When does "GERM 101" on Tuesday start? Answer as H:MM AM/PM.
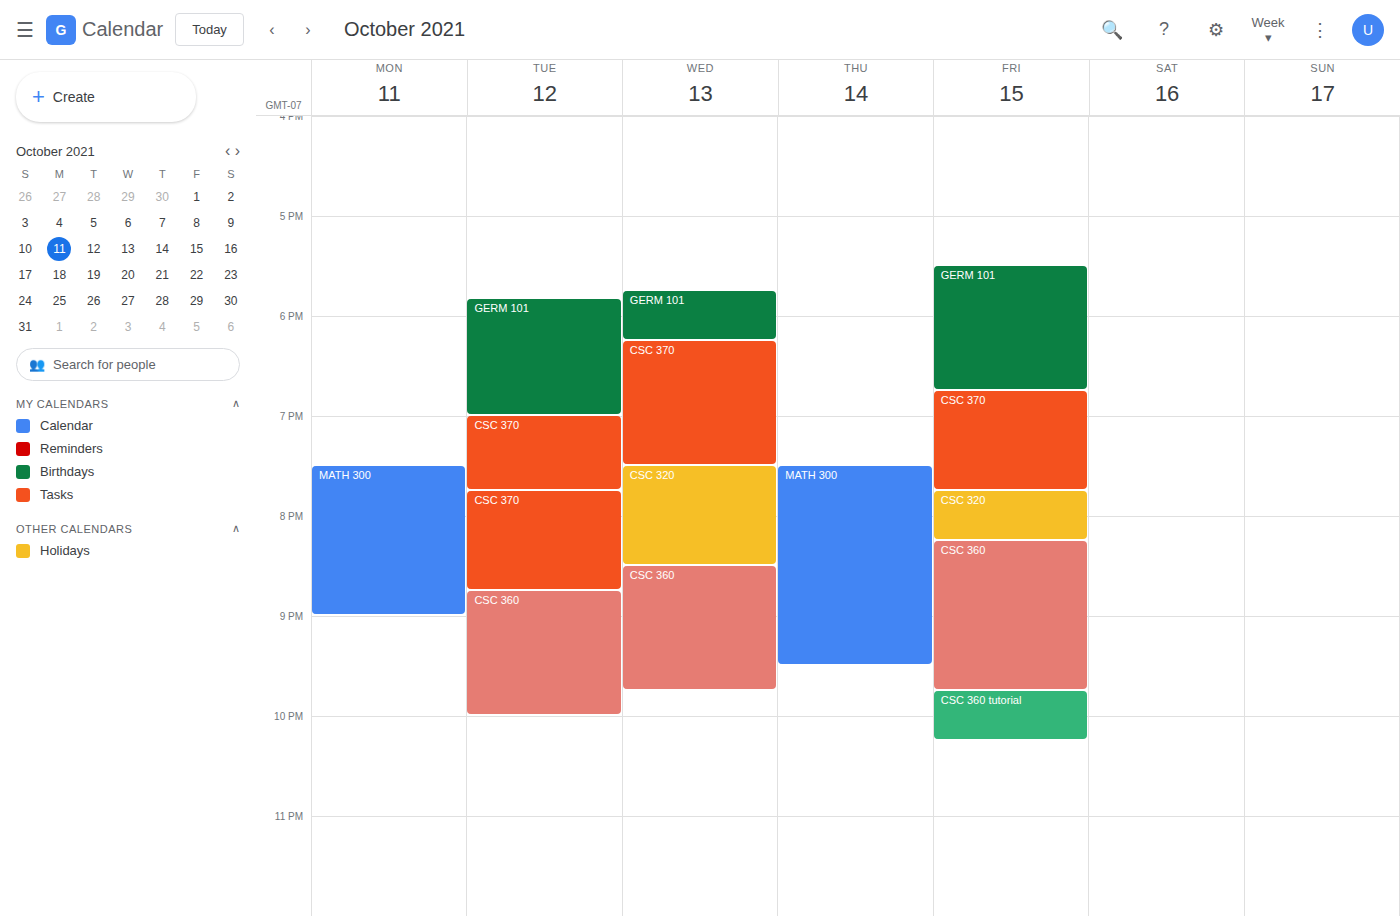
5:50 PM